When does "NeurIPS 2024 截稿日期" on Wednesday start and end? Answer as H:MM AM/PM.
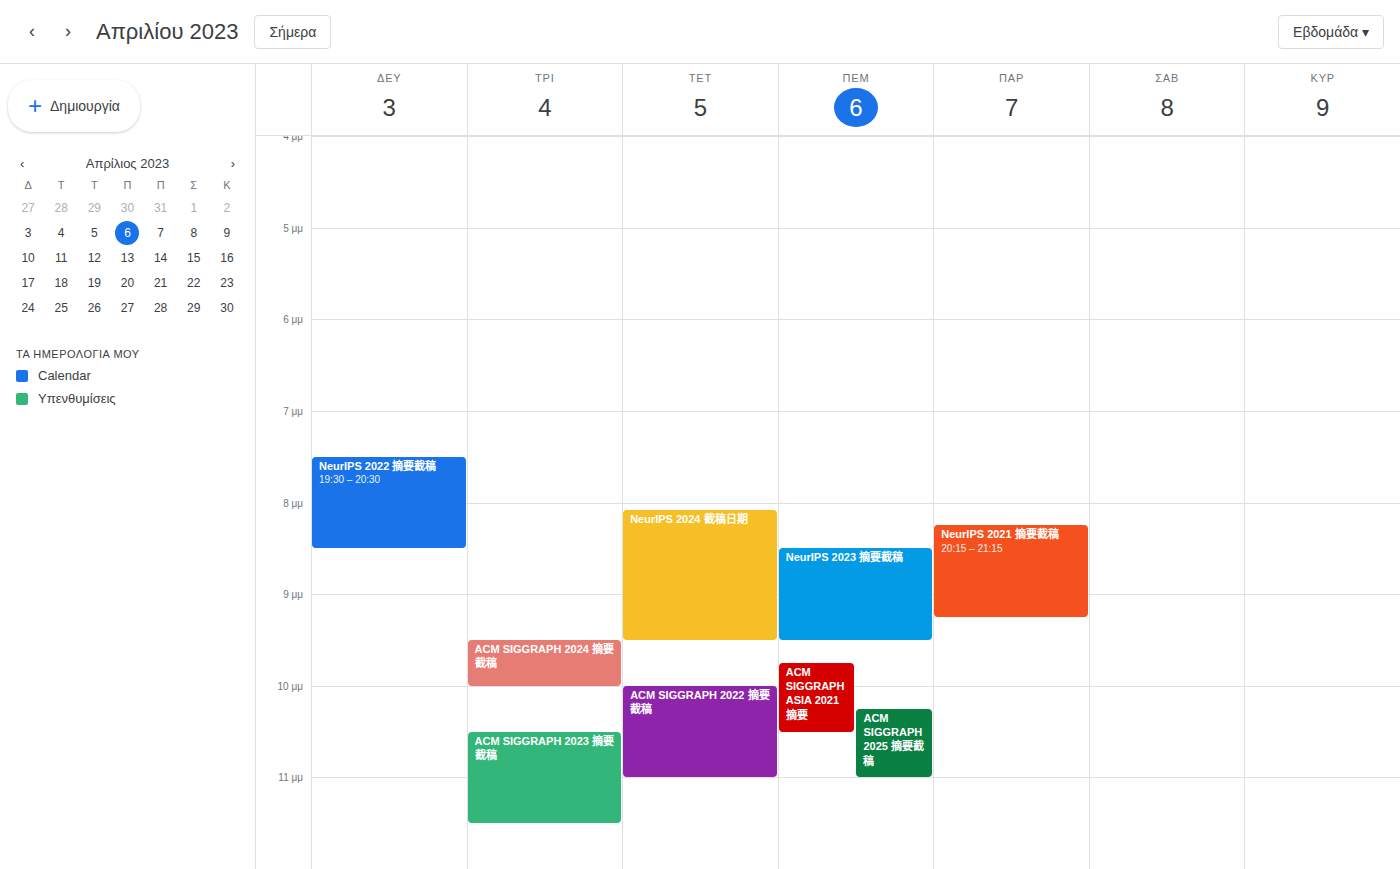
8:05 PM to 9:30 PM